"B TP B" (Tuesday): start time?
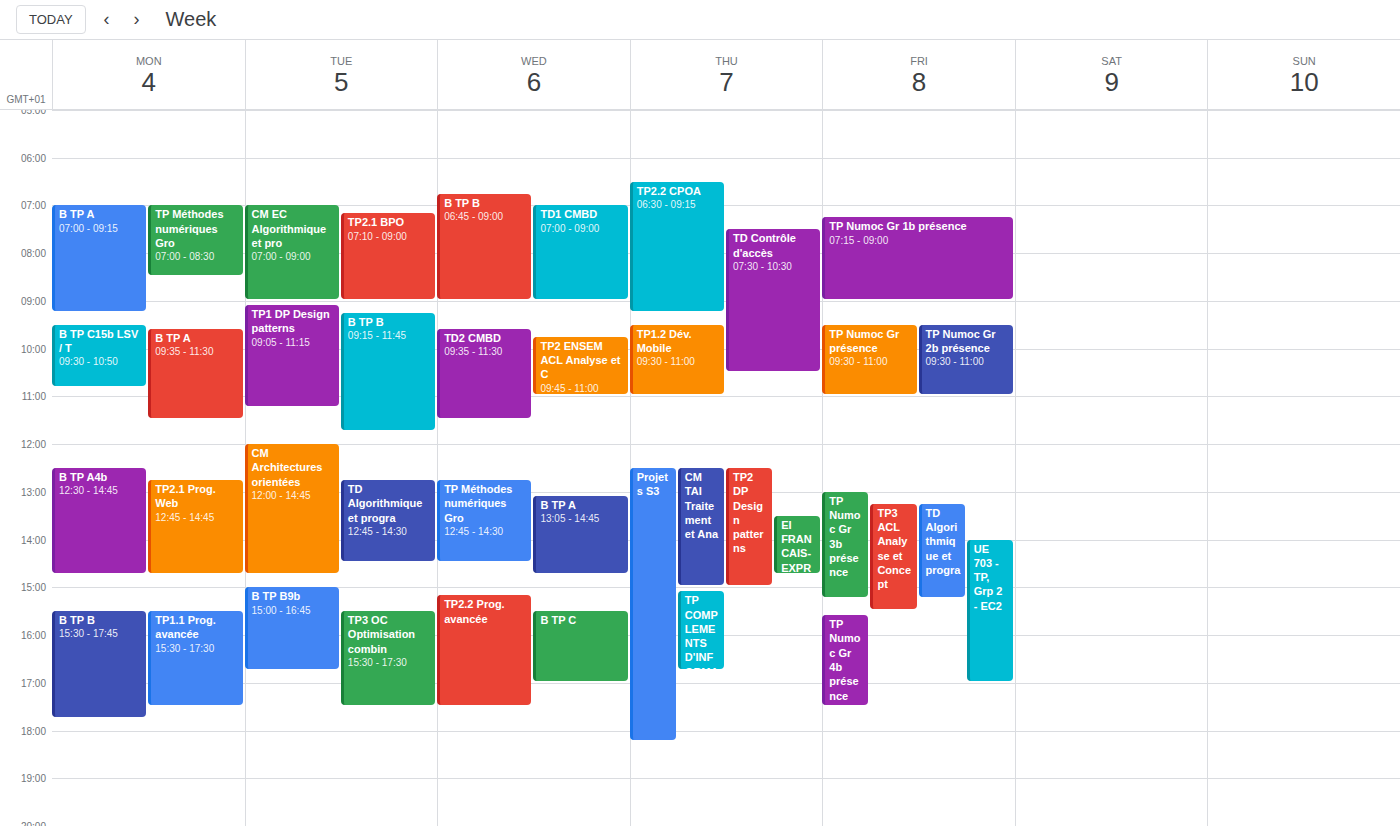
9:15 AM